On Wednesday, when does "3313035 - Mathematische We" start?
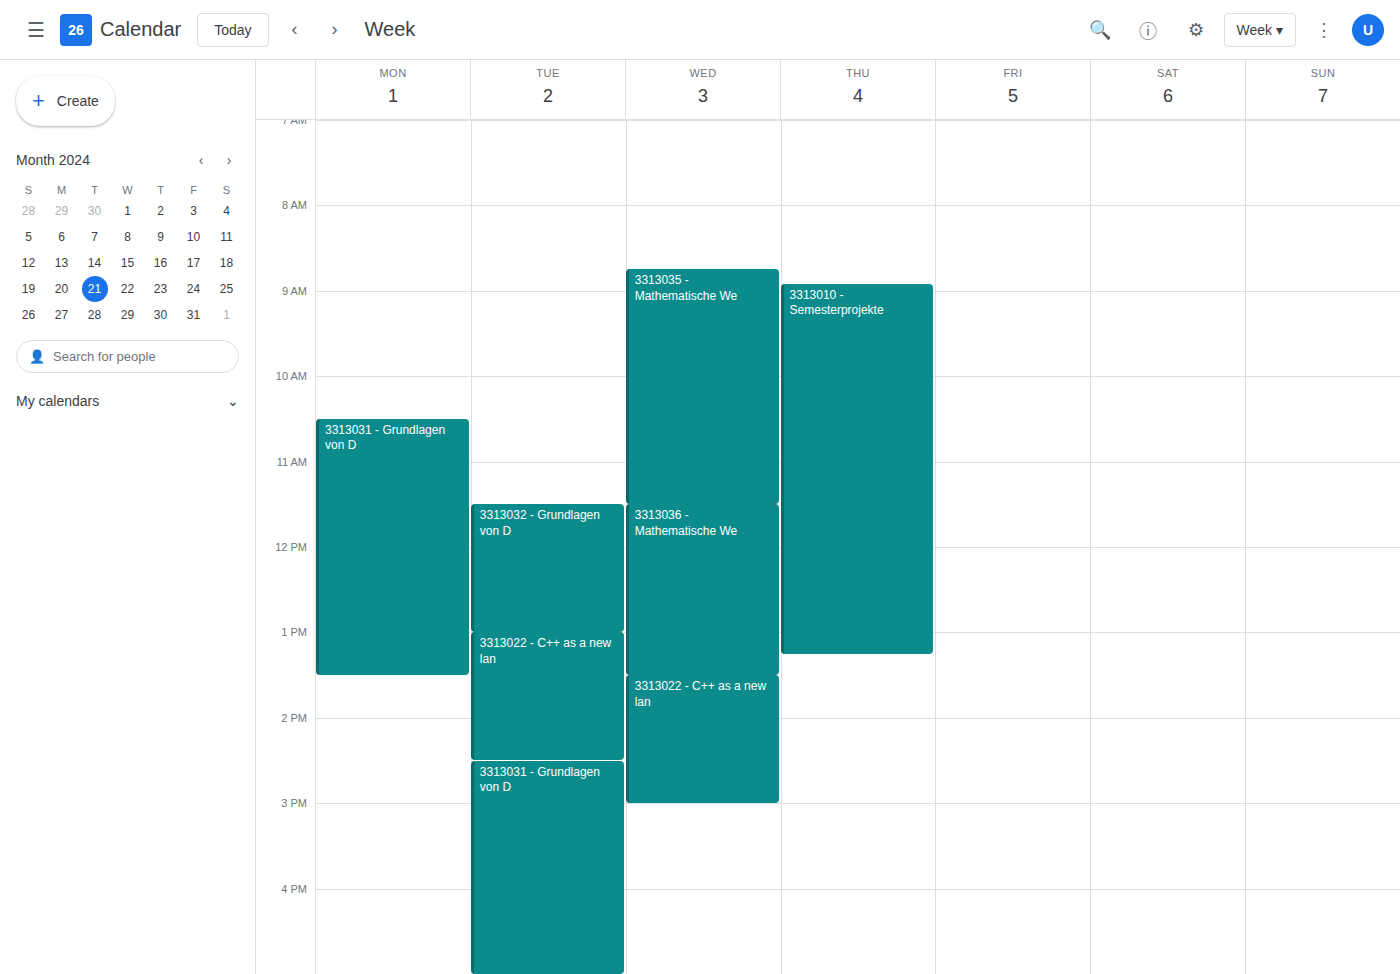
8:45 AM